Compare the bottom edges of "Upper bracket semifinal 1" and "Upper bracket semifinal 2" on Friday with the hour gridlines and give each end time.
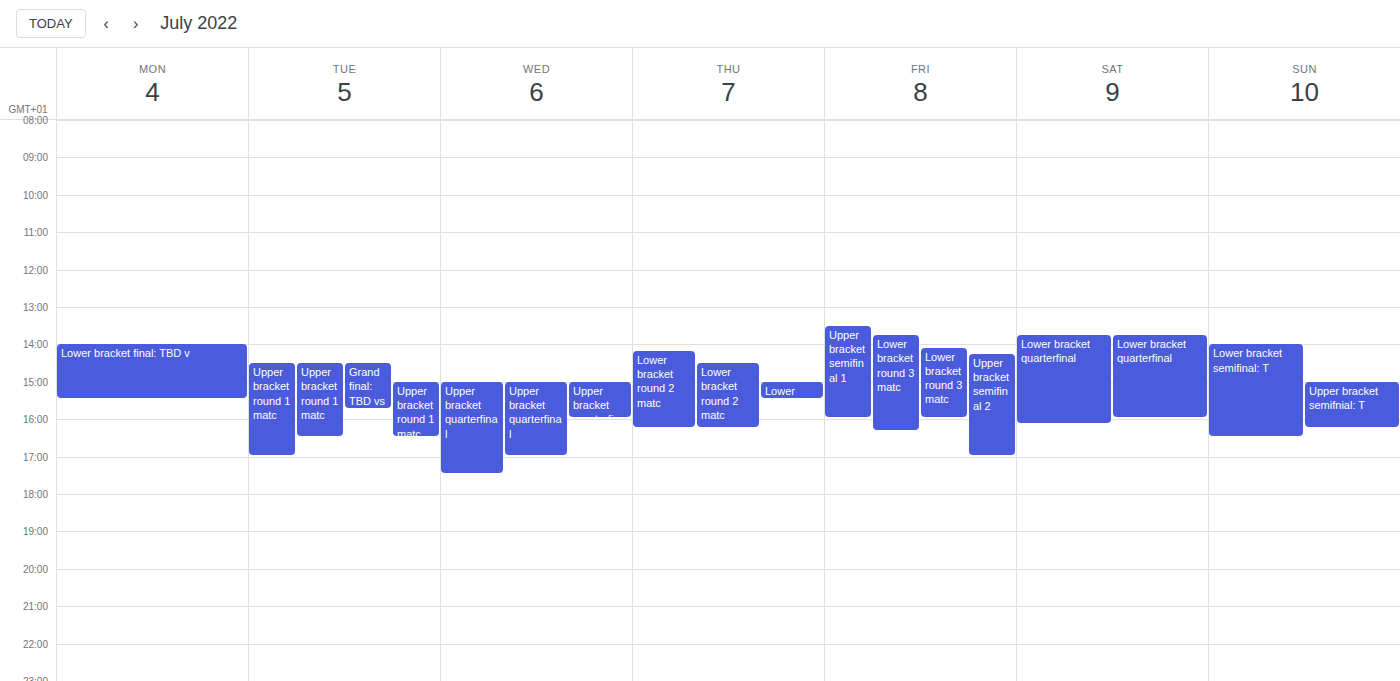
"Upper bracket semifinal 1": 4:00 PM, exactly on the 4 PM line. "Upper bracket semifinal 2": 5:00 PM, exactly on the 5 PM line.